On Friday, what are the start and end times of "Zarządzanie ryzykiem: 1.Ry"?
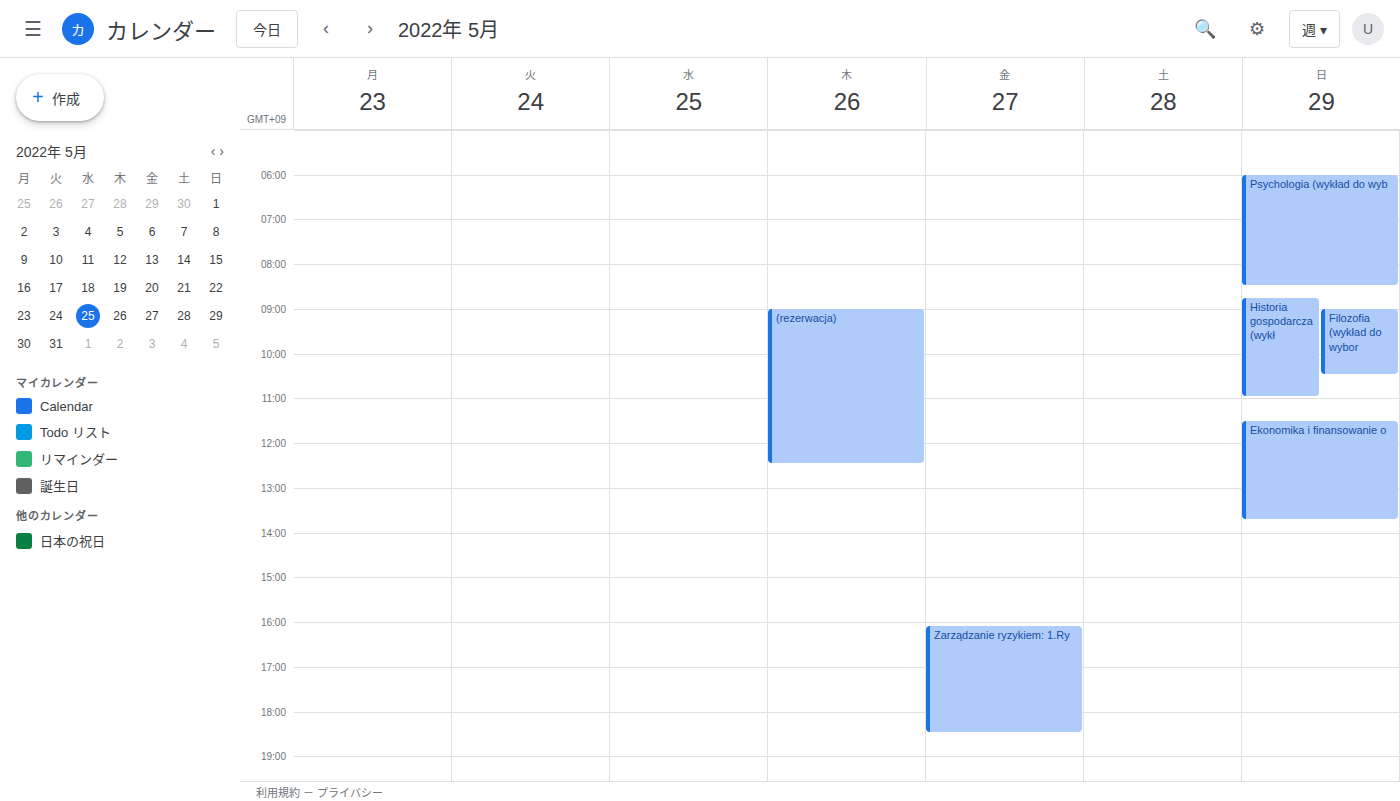
4:05 PM to 6:30 PM